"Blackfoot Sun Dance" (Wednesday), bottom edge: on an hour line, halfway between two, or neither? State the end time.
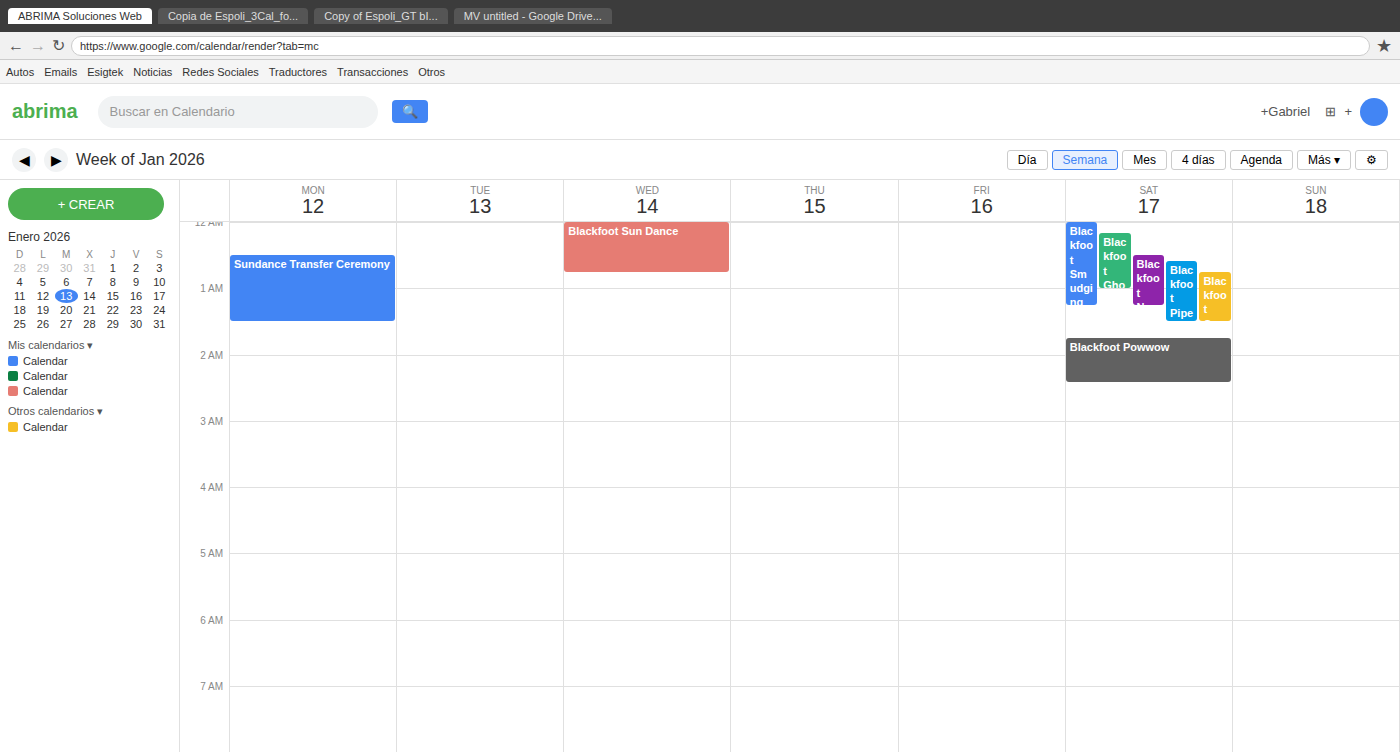
12:45 AM -- neither: three quarters of the way from the 12 AM line to the 1 AM line.